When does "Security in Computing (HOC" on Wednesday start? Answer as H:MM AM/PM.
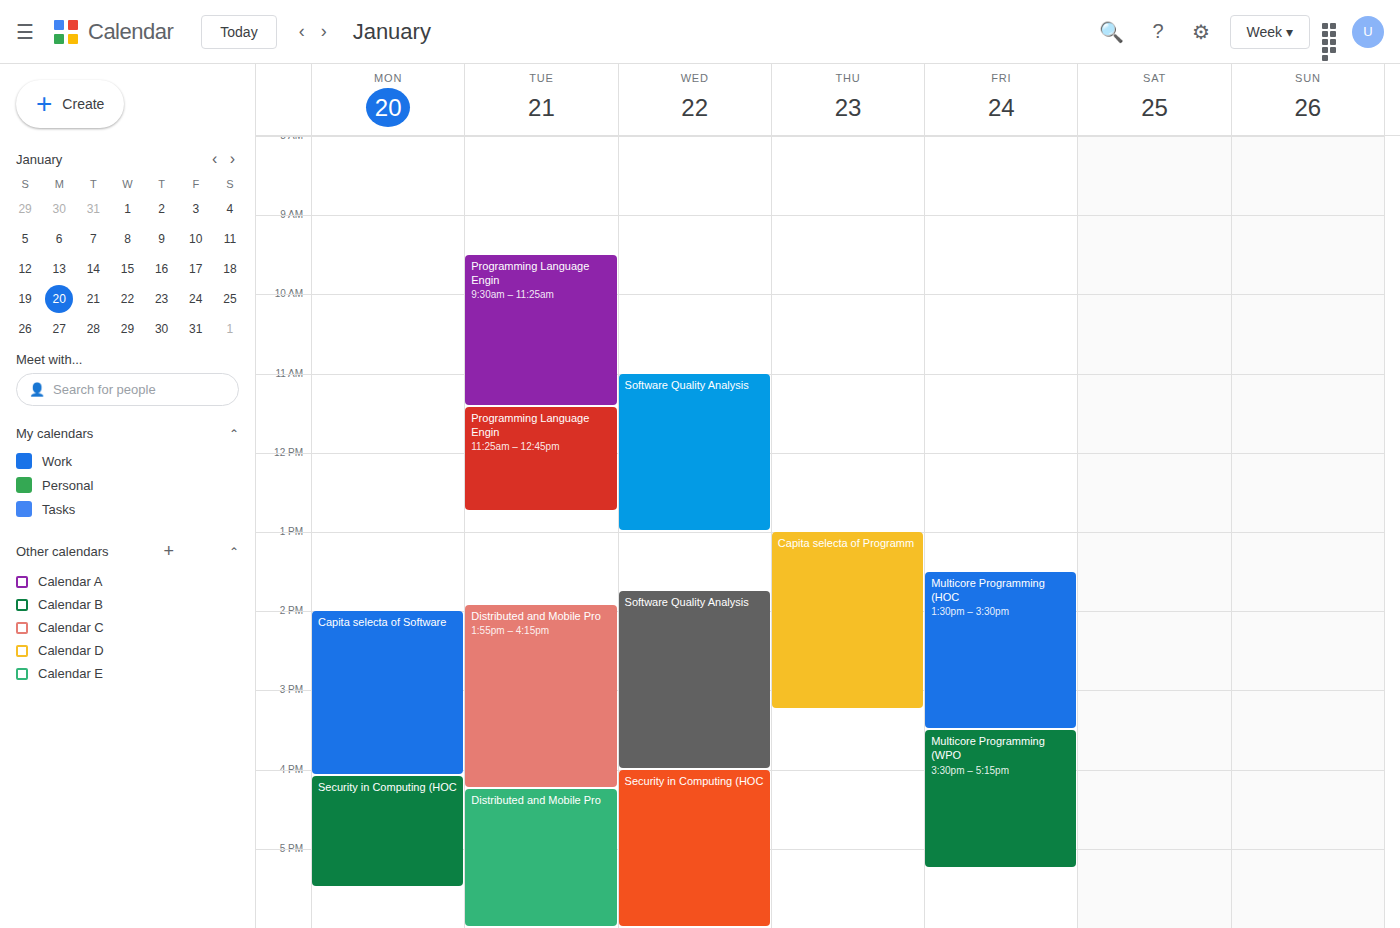
4:00 PM